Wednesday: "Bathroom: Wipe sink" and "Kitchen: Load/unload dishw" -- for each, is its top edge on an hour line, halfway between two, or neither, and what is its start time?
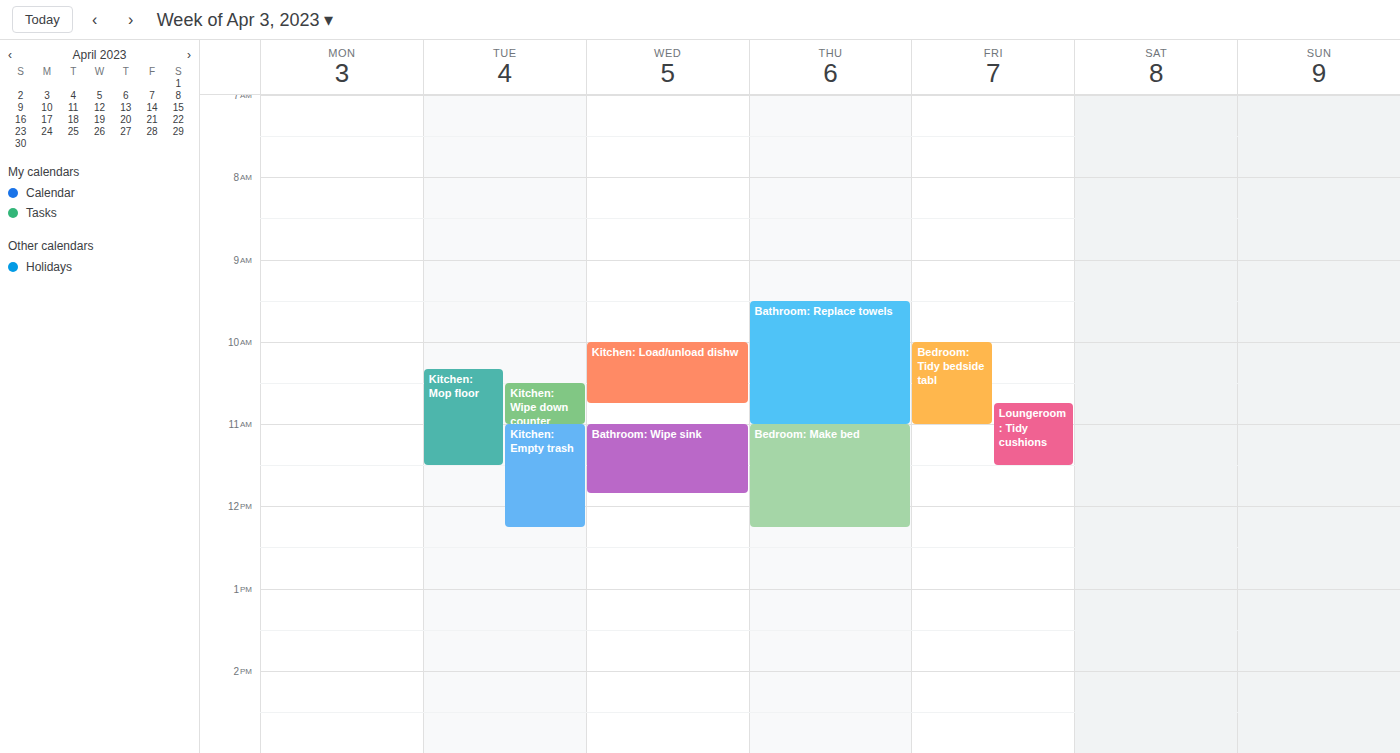
"Bathroom: Wipe sink": 11:00 AM, exactly on the 11 AM line. "Kitchen: Load/unload dishw": 10:00 AM, exactly on the 10 AM line.